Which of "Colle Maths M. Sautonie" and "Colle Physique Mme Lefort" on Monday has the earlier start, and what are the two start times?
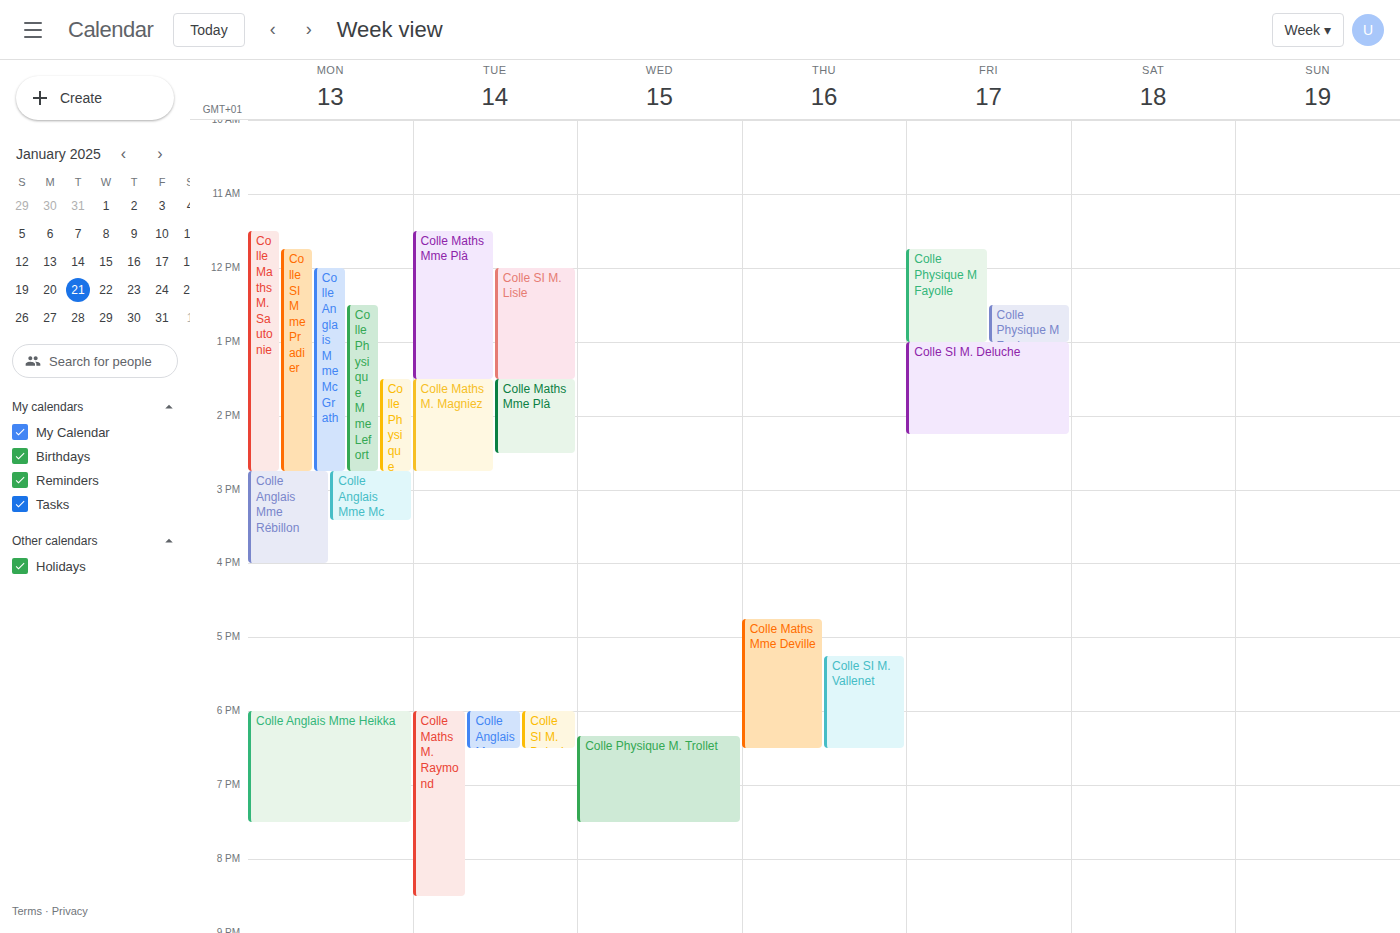
"Colle Maths M. Sautonie" 11:30 AM; "Colle Physique Mme Lefort" 12:30 PM.